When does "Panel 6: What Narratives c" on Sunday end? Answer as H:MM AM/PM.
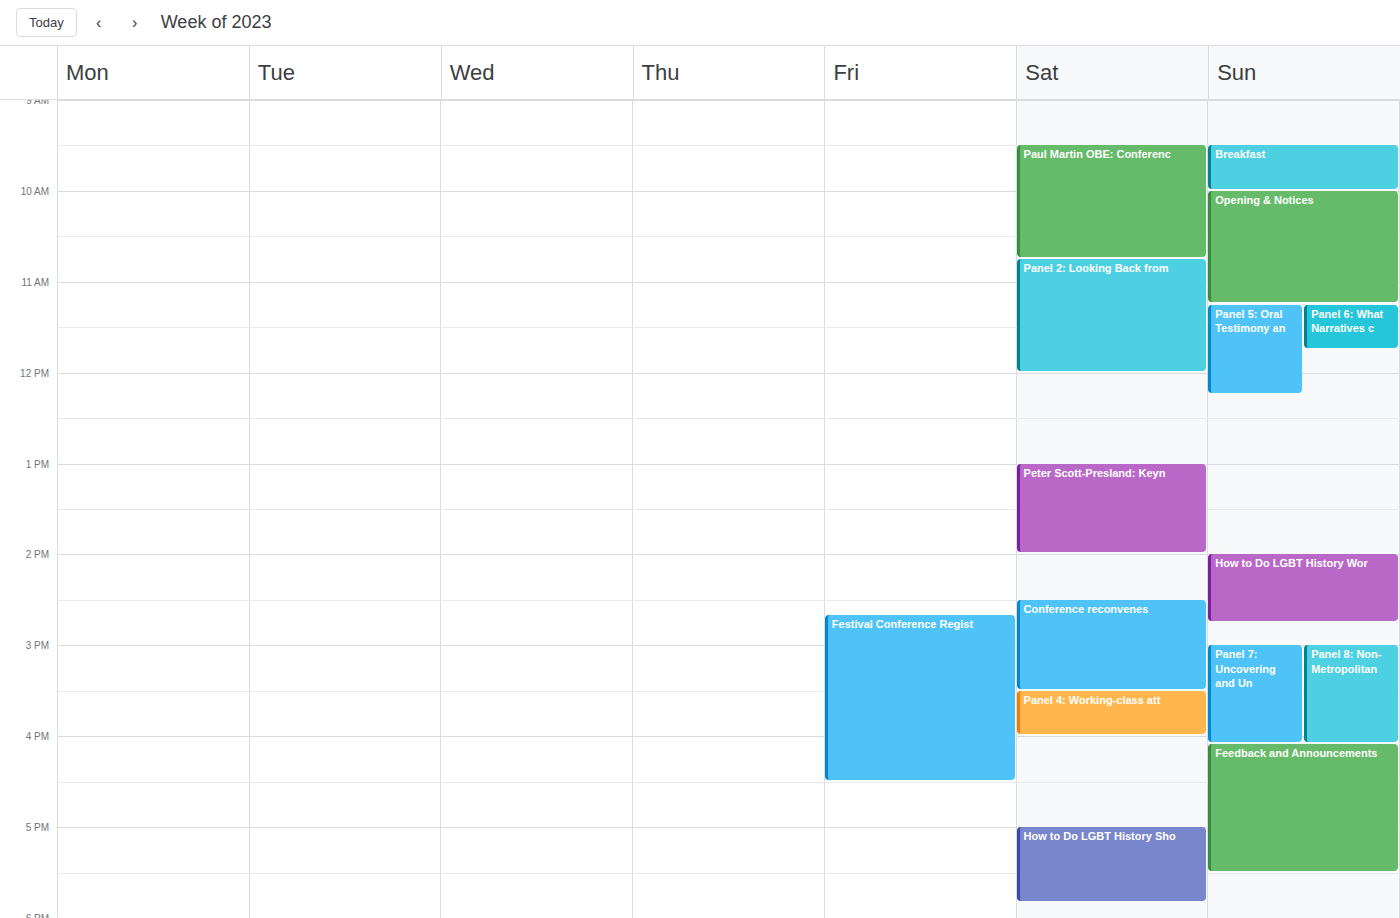
11:45 AM